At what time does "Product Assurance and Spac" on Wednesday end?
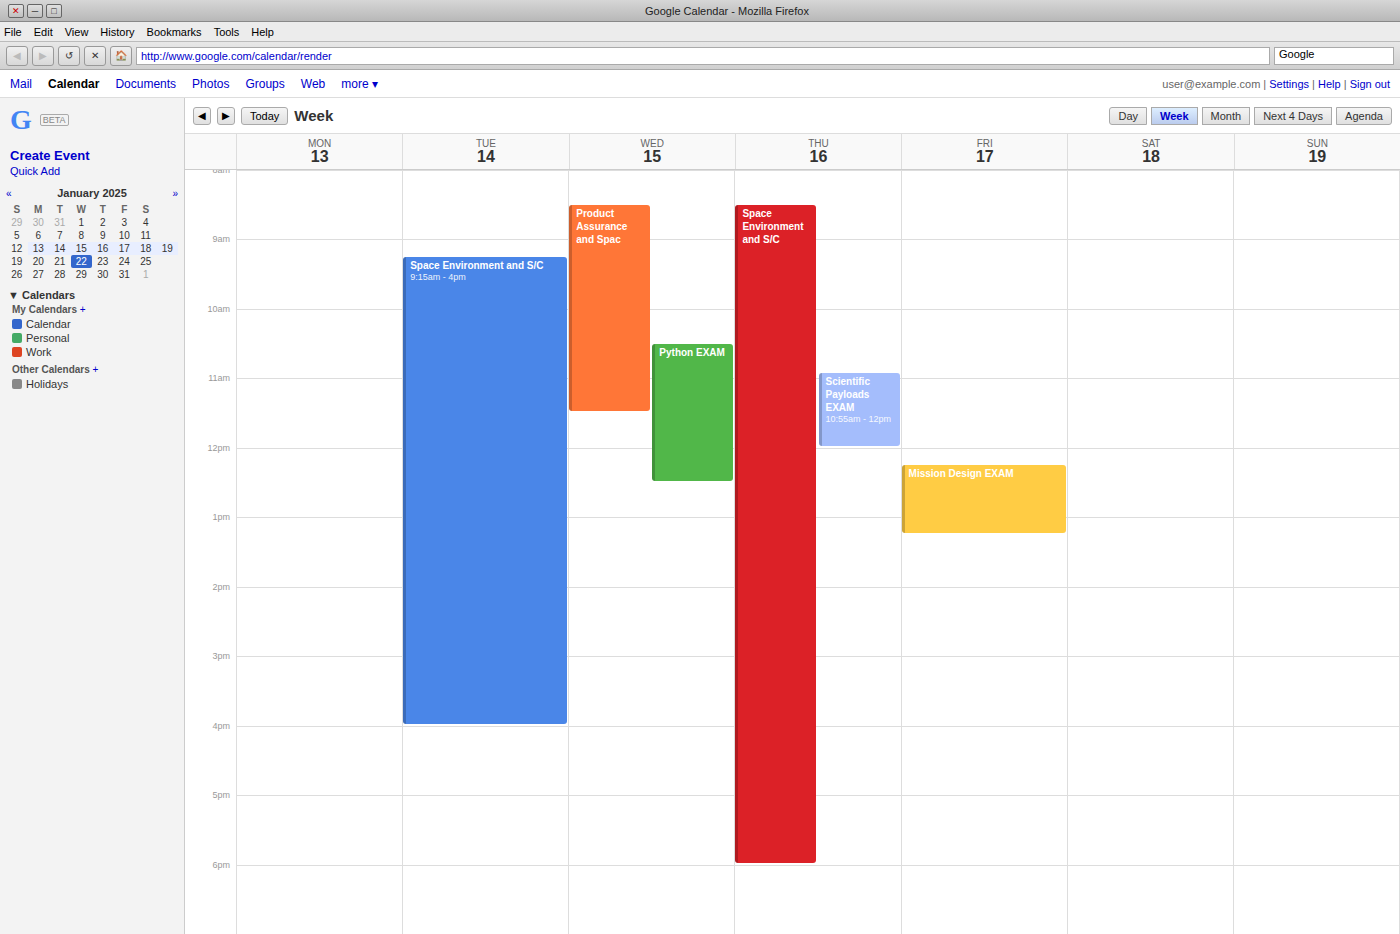
11:30